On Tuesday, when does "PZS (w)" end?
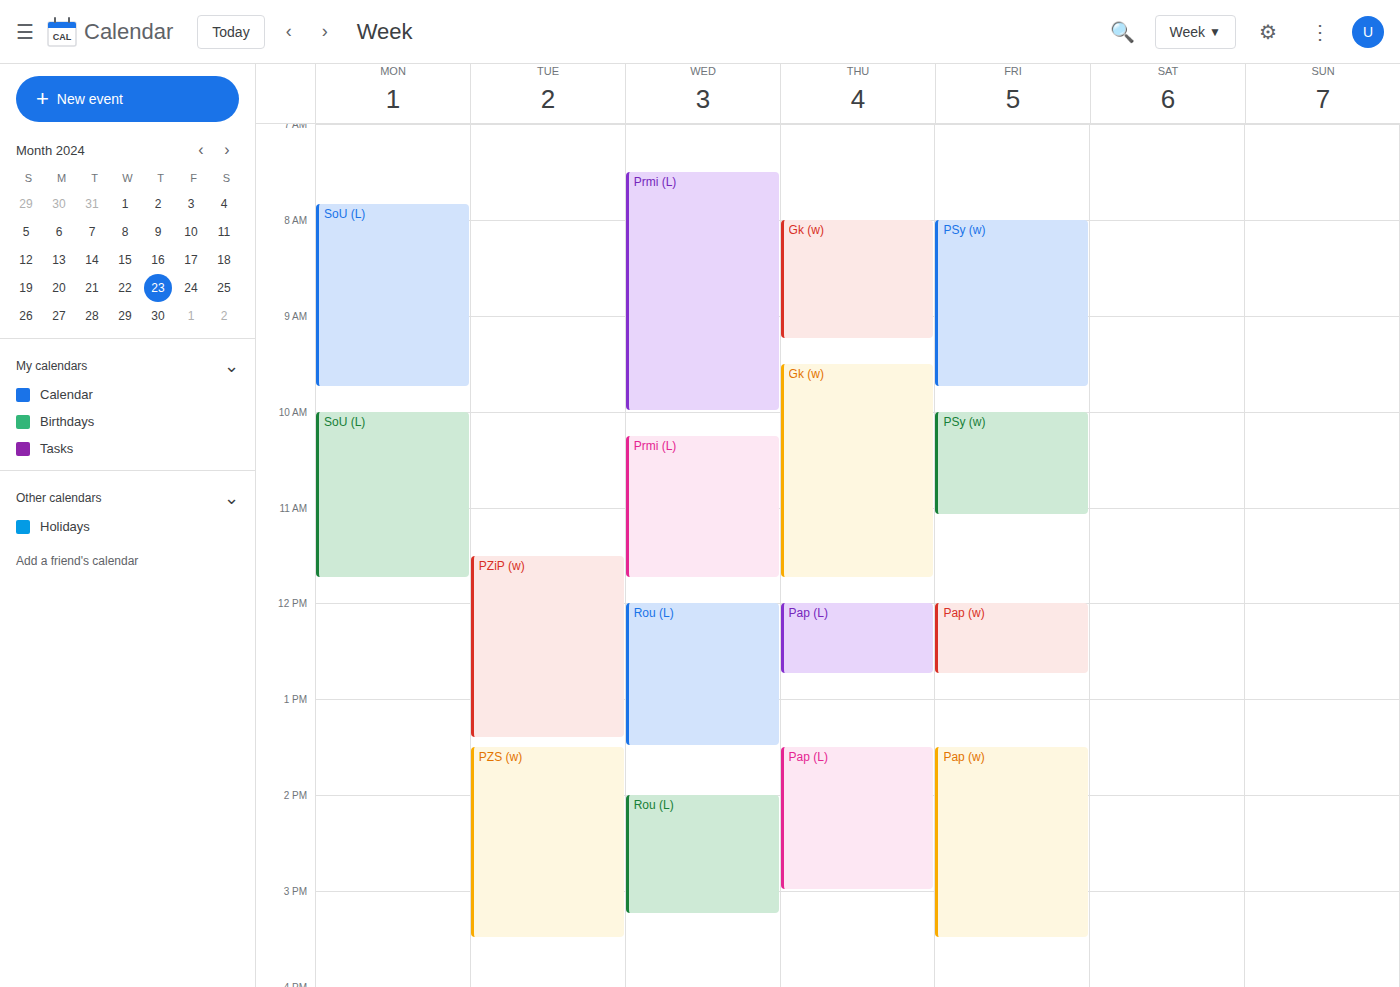
3:30 PM